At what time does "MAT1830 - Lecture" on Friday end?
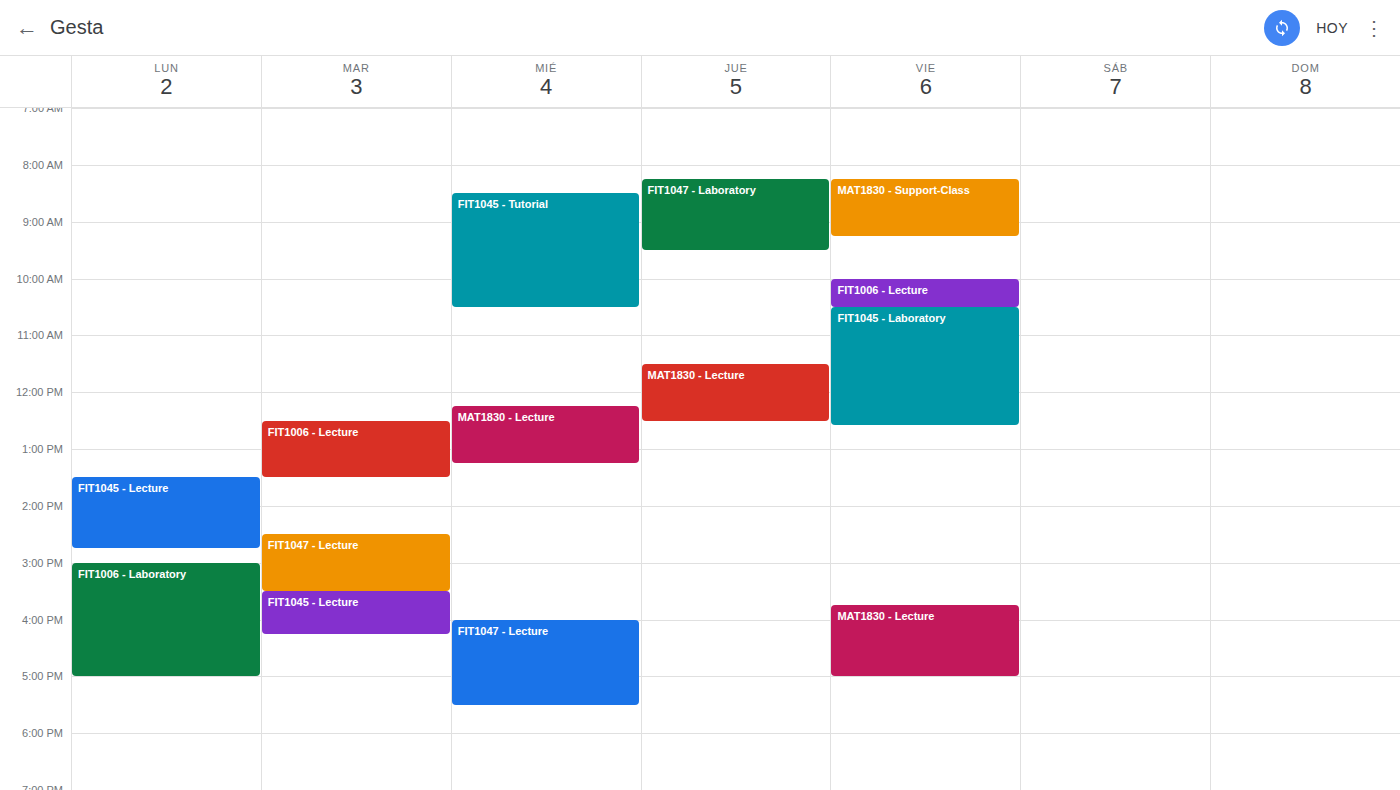
5:00 PM